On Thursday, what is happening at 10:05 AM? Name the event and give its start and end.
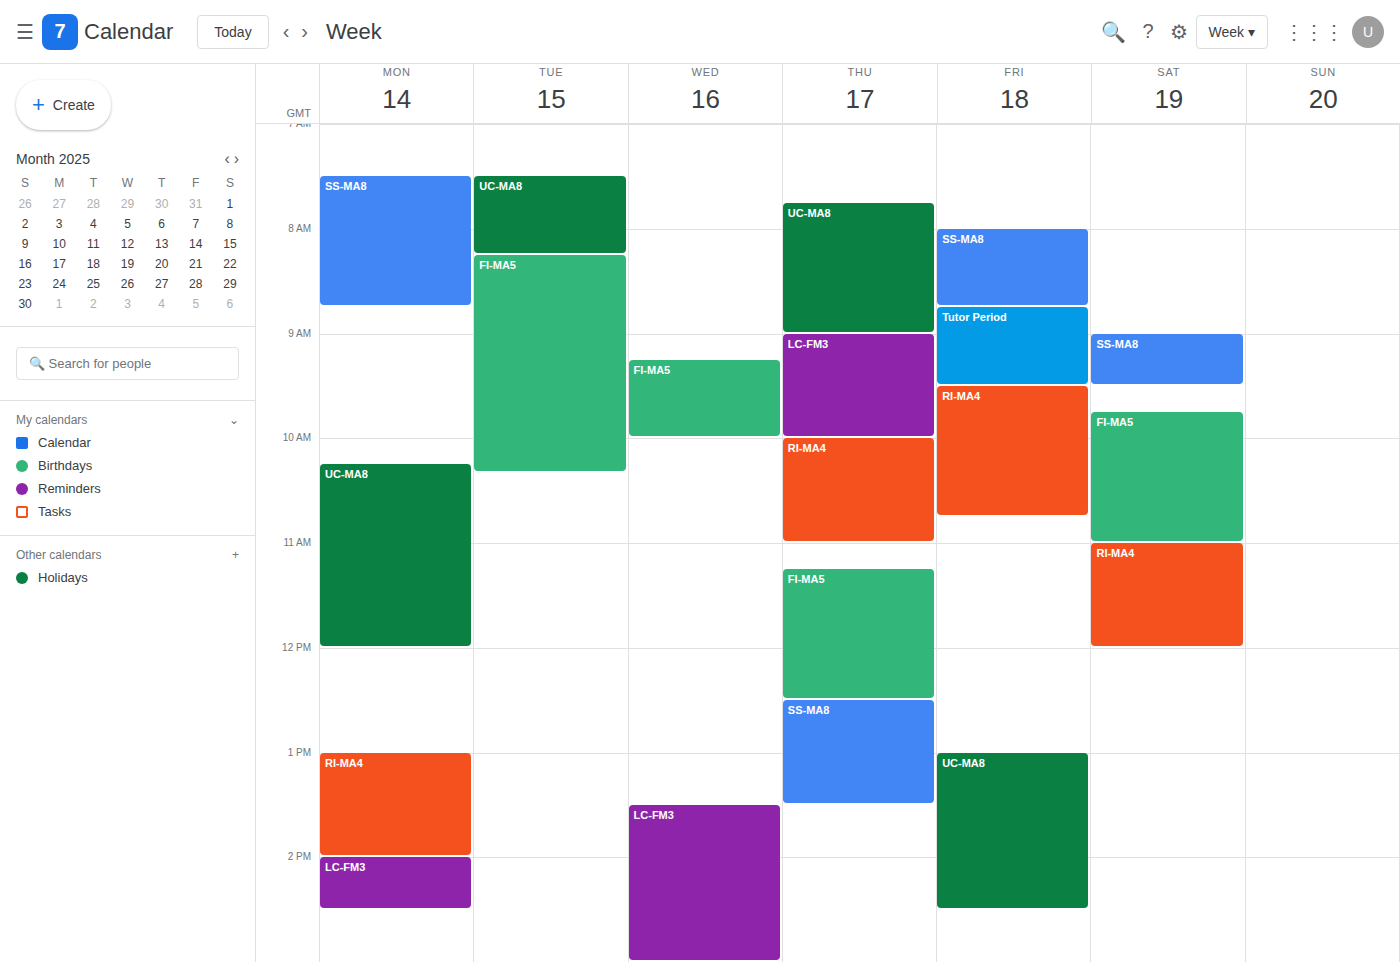
"RI-MA4", 10:00 AM to 11:00 AM